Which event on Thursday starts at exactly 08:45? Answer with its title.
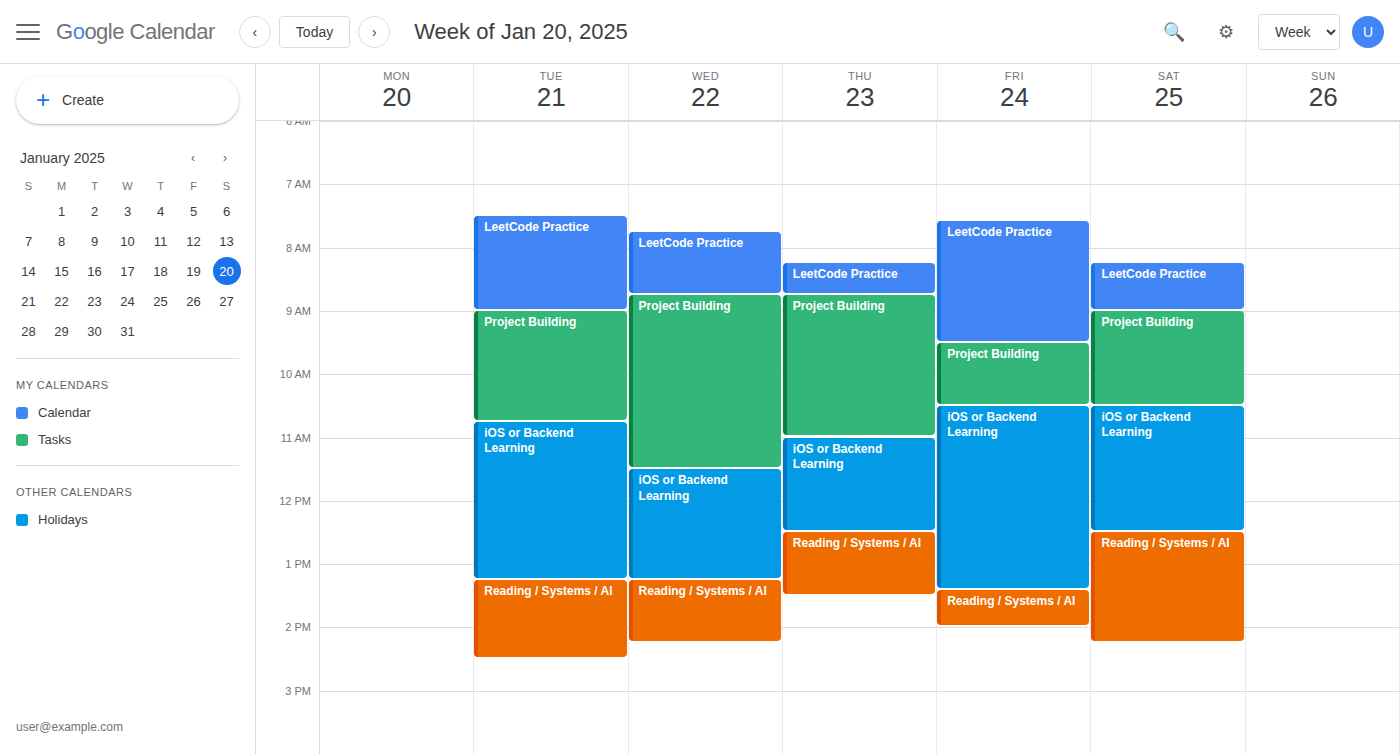
"Project Building"